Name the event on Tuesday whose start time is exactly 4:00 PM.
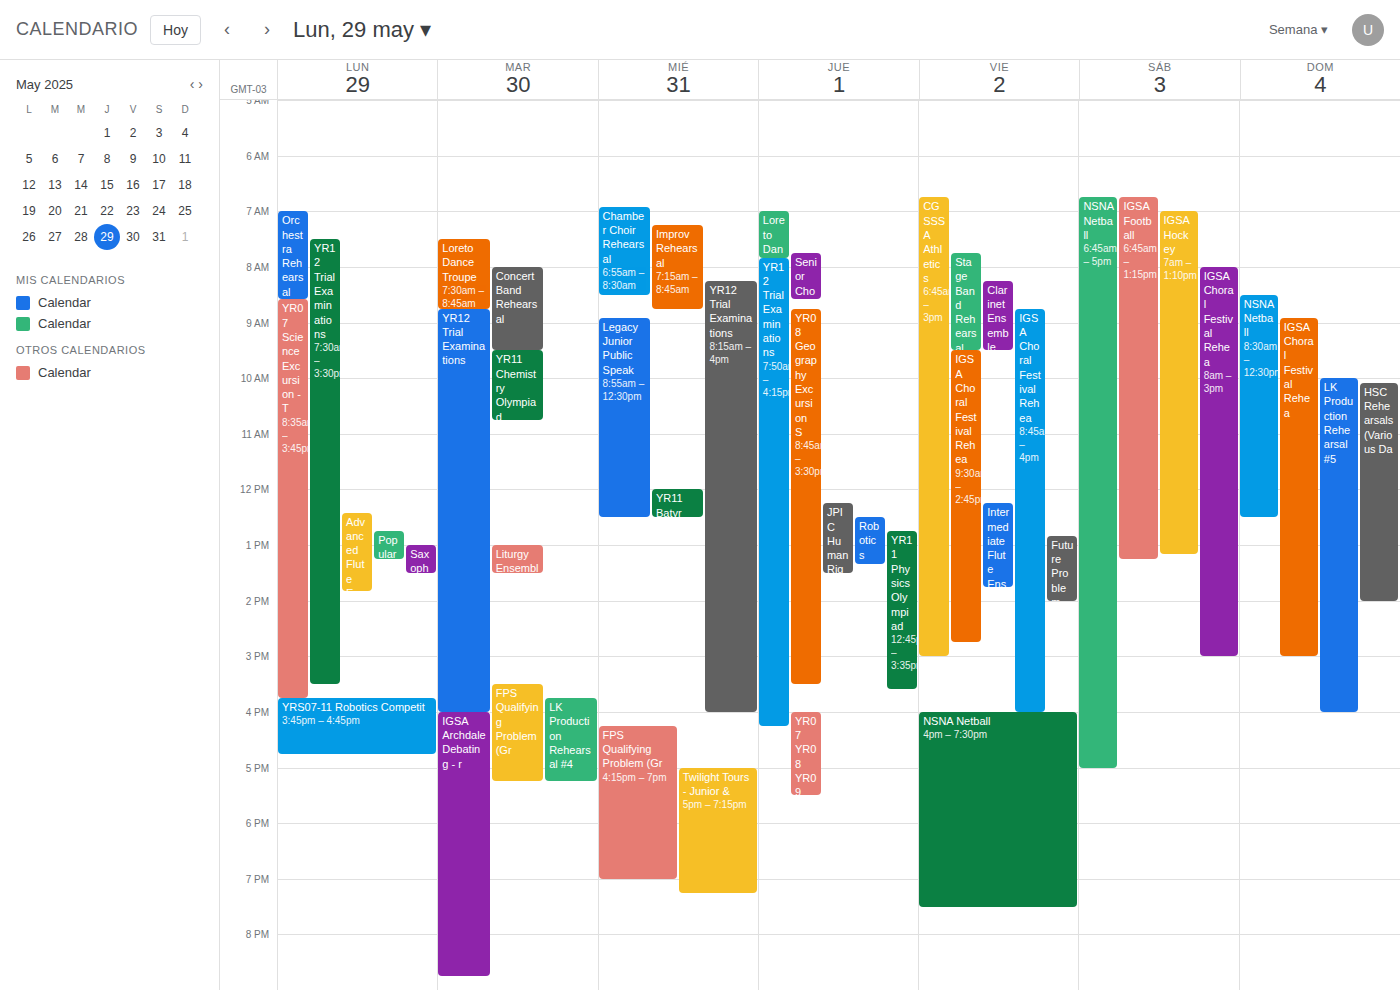
"IGSA Archdale Debating - r"